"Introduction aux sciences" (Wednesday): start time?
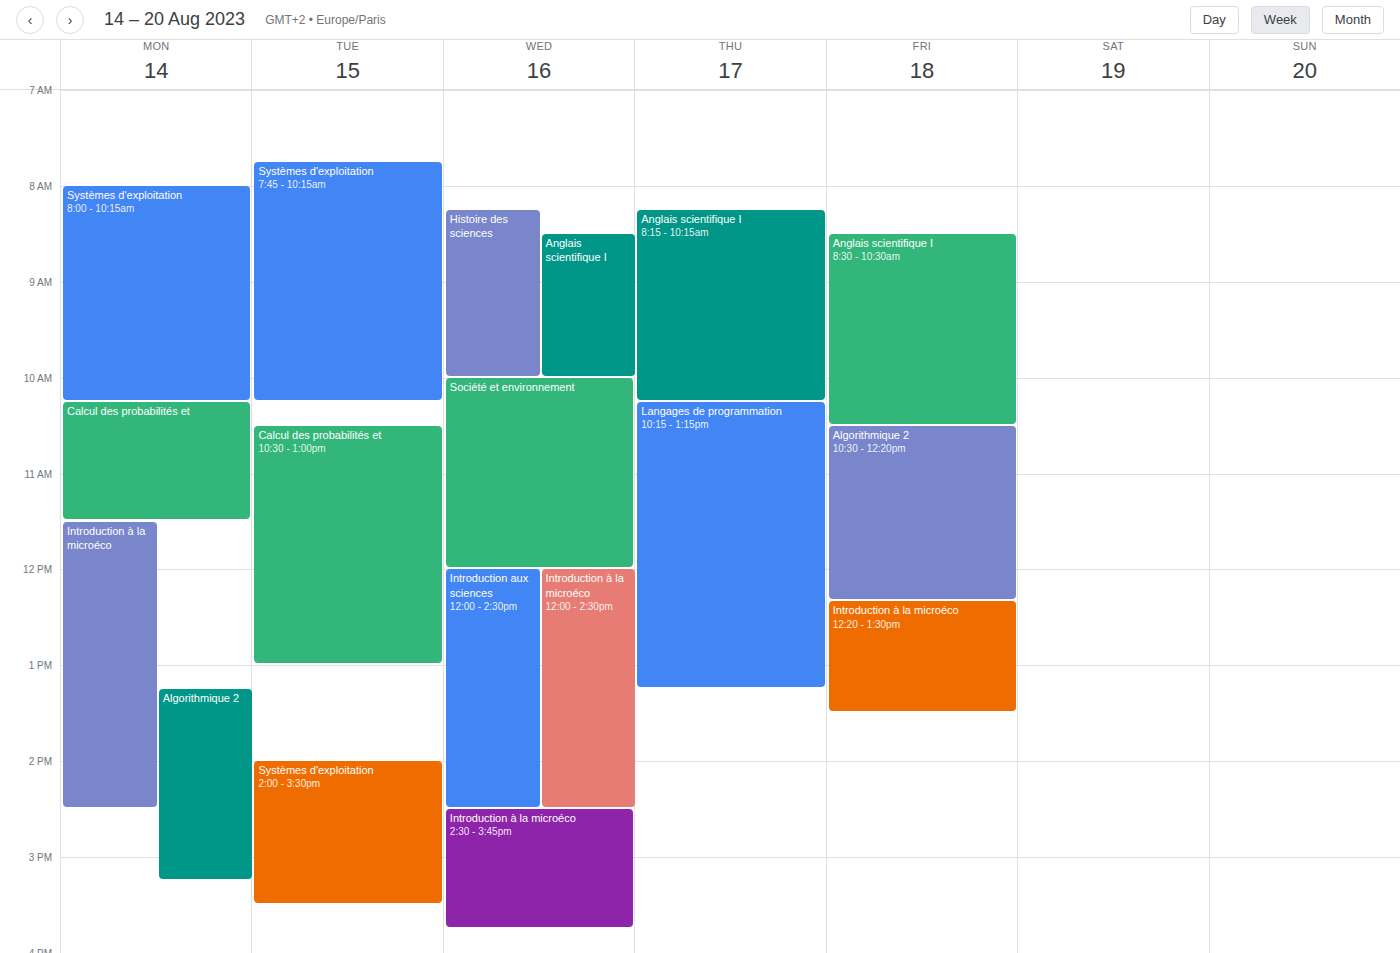
12:00 PM